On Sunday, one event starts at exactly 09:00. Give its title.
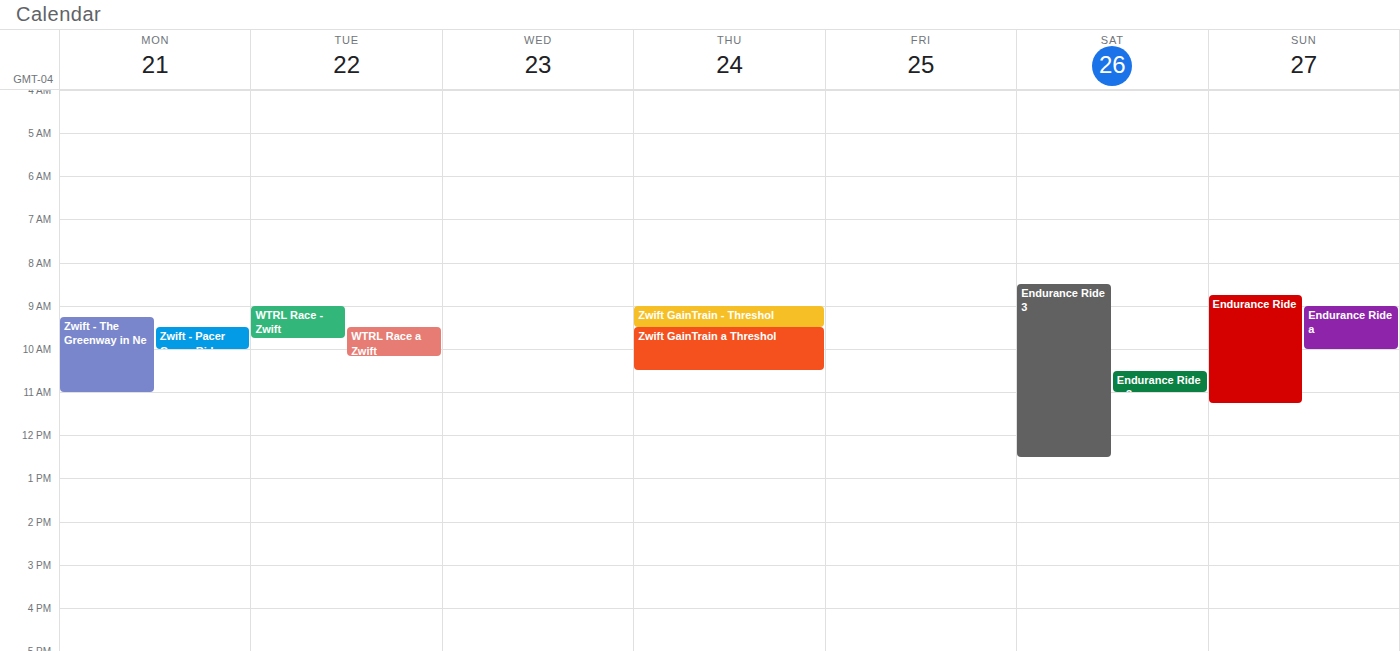
"Endurance Ride a"